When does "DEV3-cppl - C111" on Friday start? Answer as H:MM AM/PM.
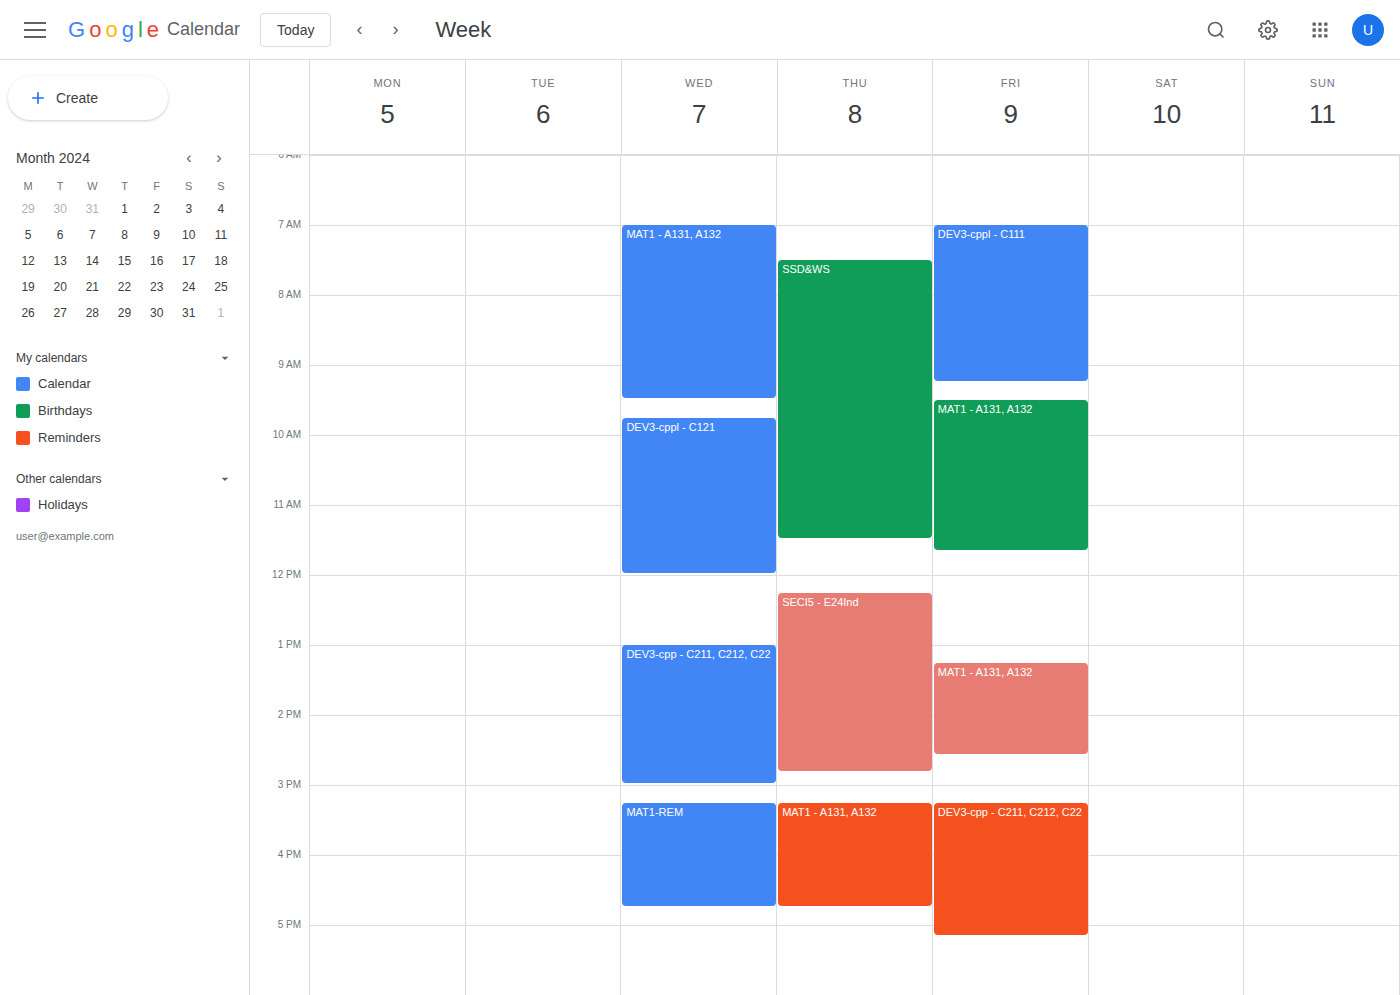
7:00 AM